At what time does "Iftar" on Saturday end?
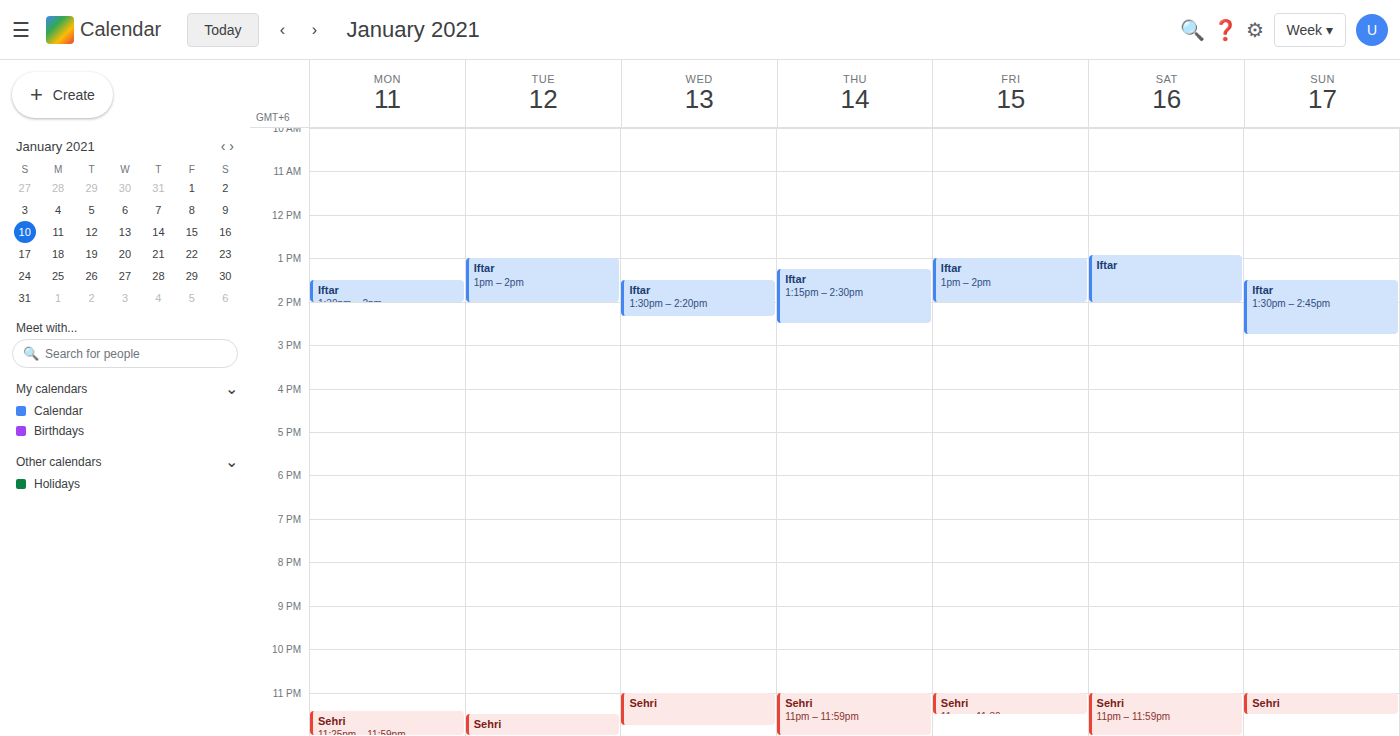
2:00 PM